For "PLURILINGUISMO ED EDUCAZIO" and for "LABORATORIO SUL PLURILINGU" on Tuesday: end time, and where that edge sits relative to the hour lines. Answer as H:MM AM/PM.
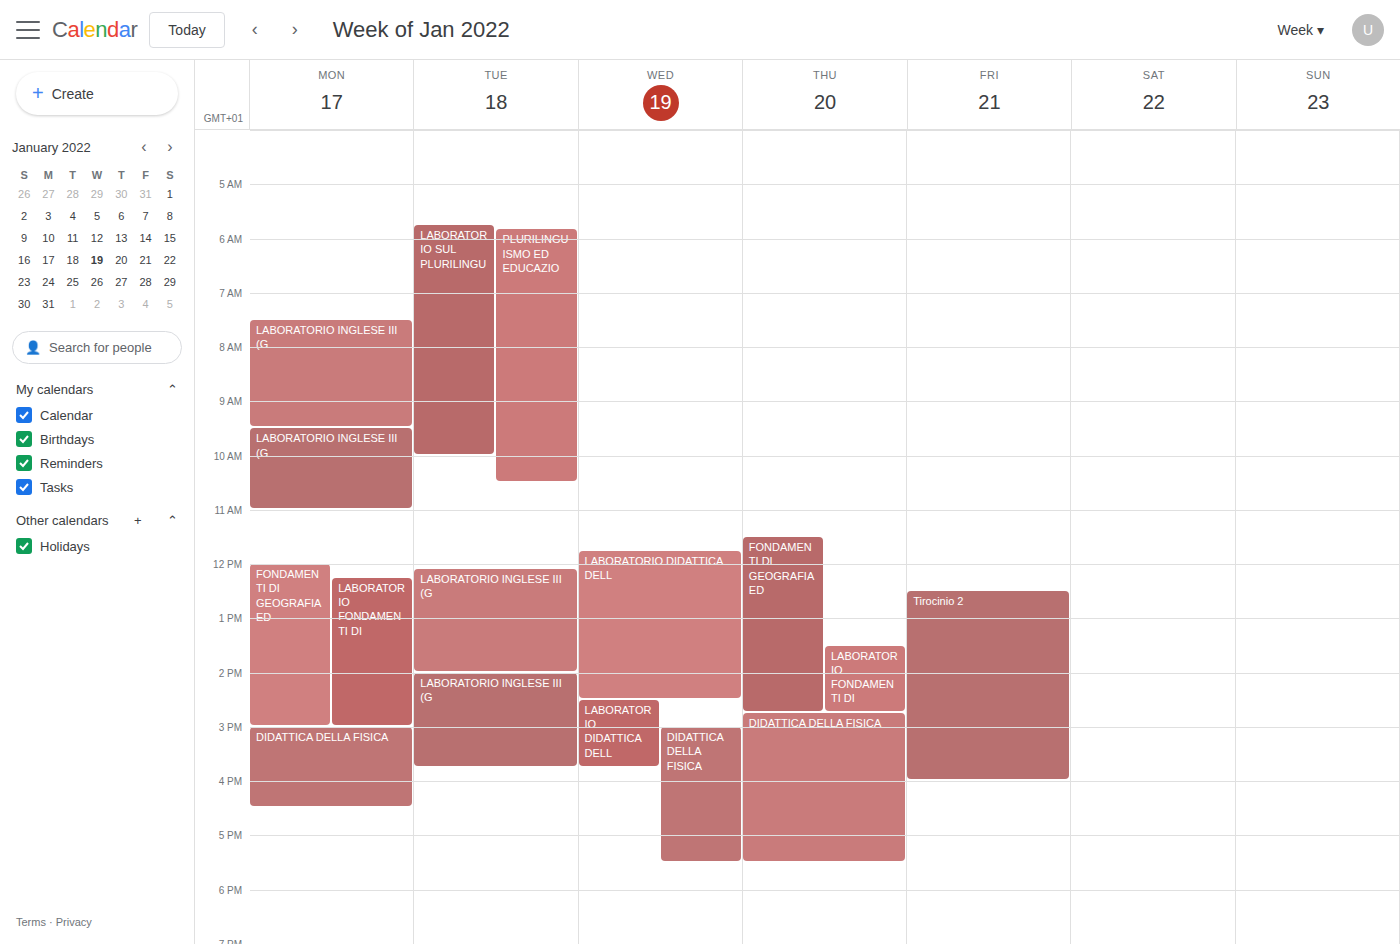
"PLURILINGUISMO ED EDUCAZIO": 10:30 AM, halfway between the 10 AM and 11 AM lines. "LABORATORIO SUL PLURILINGU": 10:00 AM, exactly on the 10 AM line.